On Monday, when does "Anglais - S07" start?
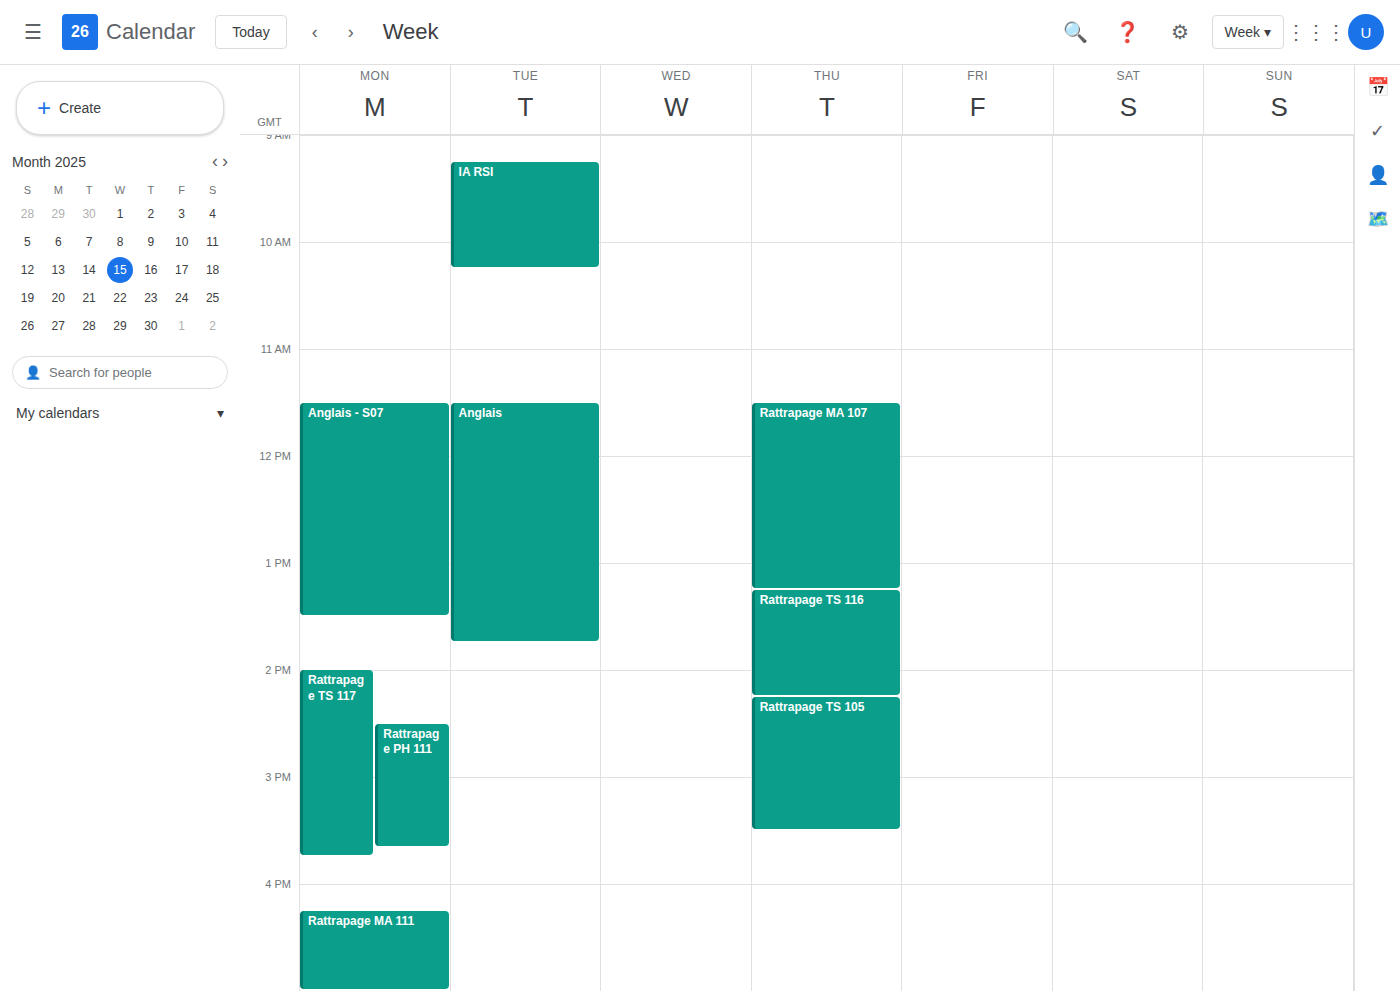
11:30 AM